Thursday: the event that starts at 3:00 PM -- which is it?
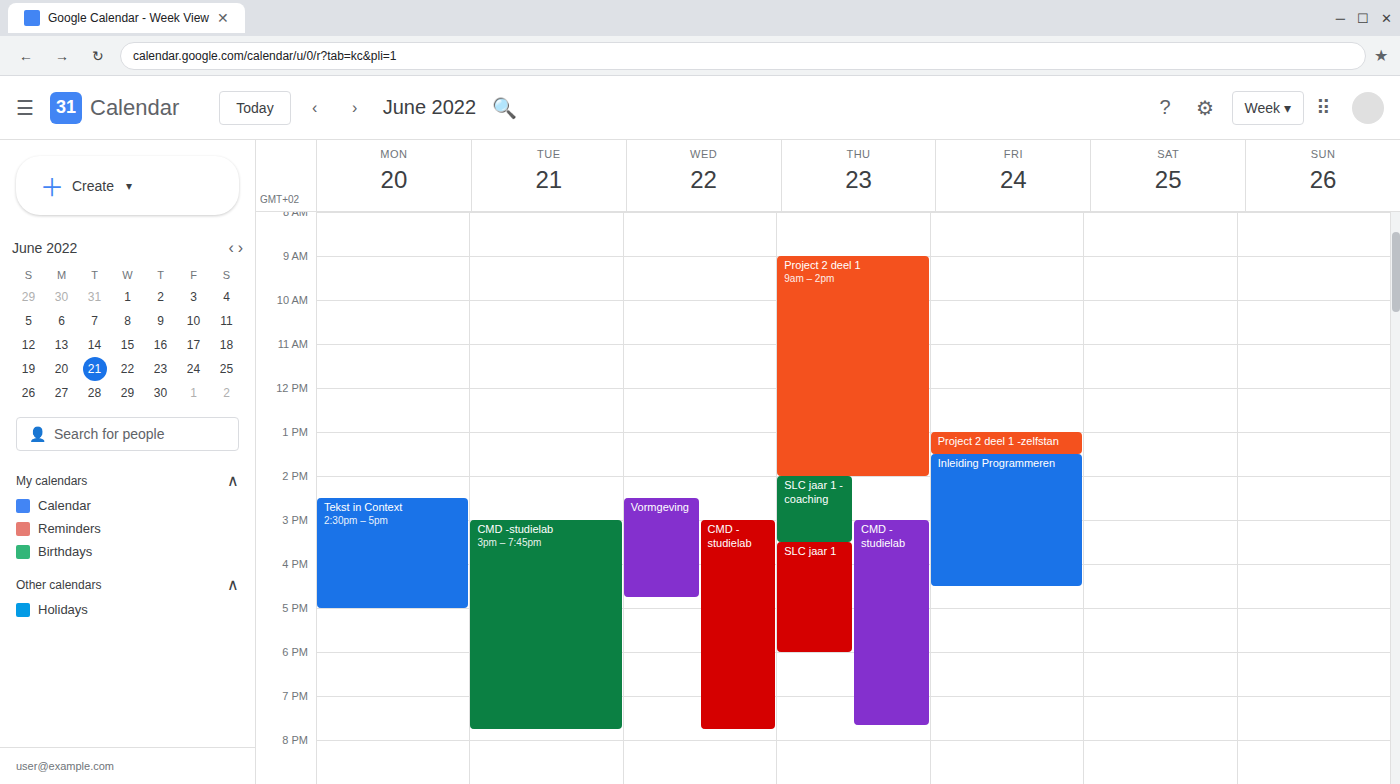
"CMD -studielab"